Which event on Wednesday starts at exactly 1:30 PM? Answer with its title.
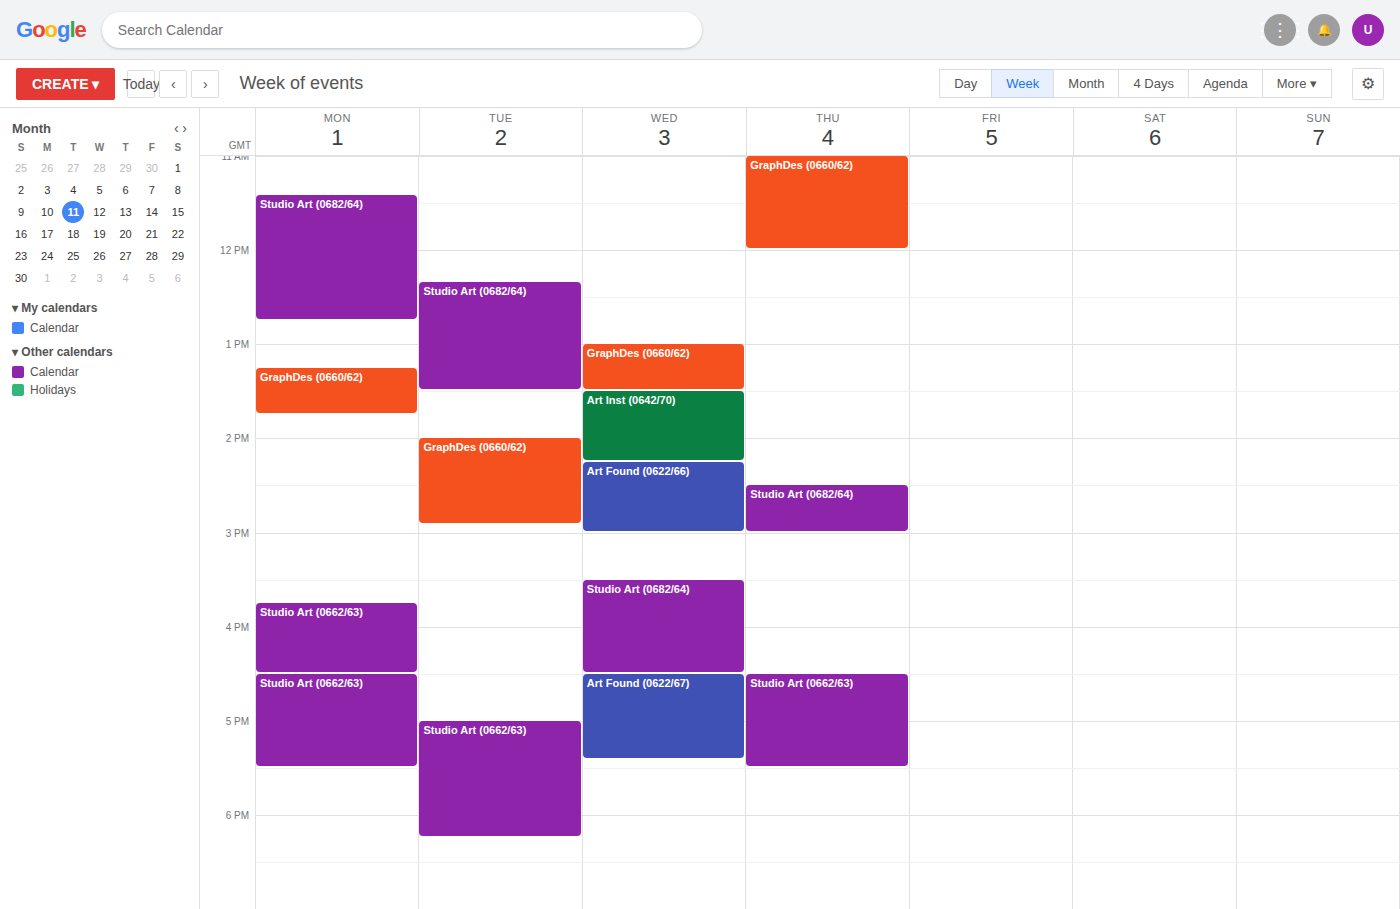
"Art Inst (0642/70)"